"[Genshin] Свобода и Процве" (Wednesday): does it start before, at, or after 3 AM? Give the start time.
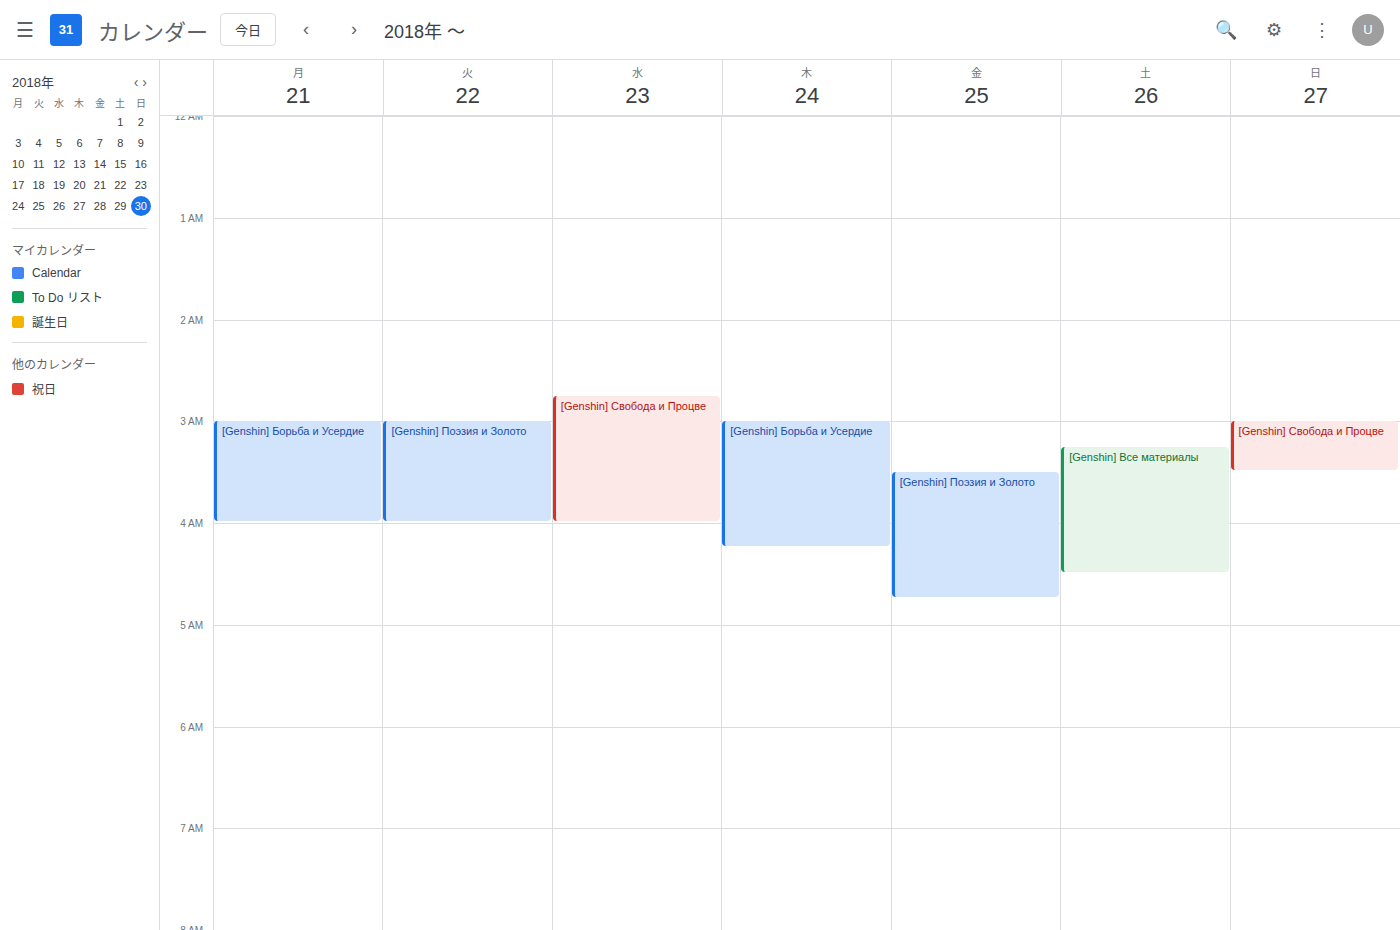
2:45 AM -- before 3 AM, 15 minutes above the 3 AM line.